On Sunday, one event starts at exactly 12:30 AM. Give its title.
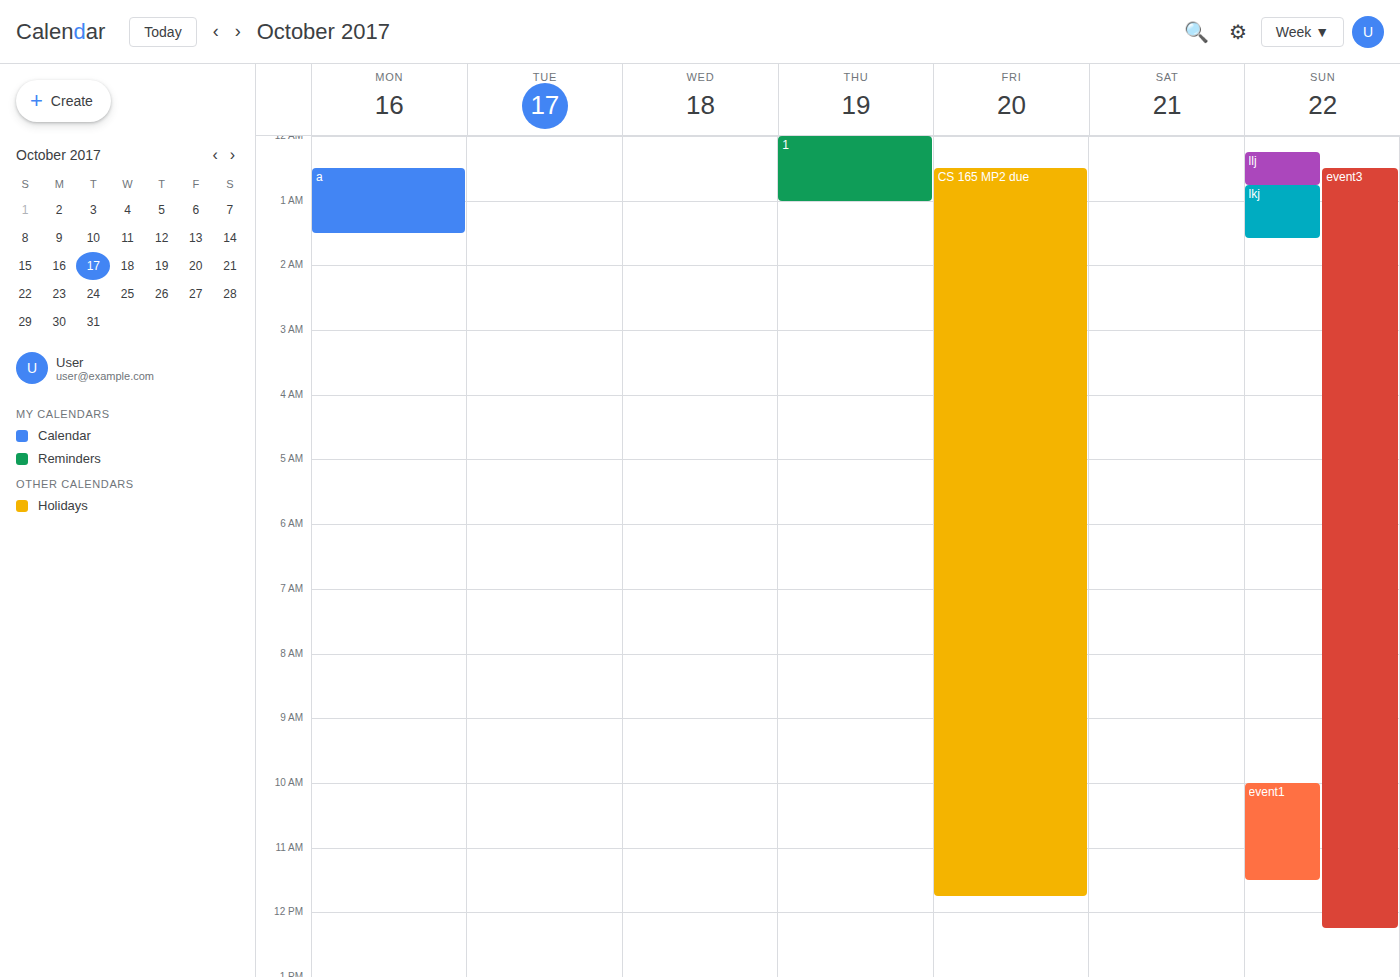
"event3"